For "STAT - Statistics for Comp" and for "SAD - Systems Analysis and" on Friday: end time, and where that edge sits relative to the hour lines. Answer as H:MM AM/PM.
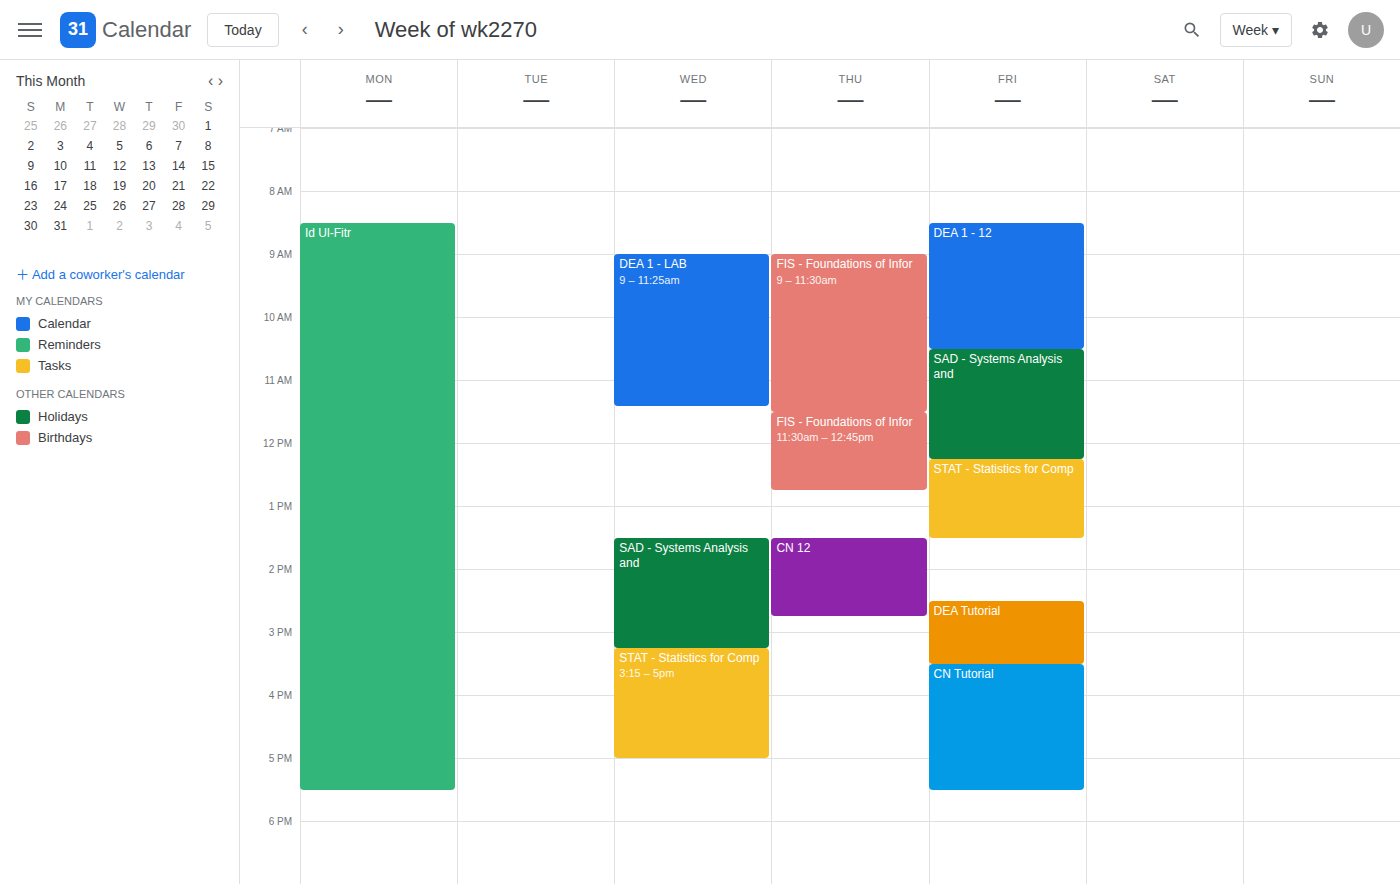
"STAT - Statistics for Comp": 1:30 PM, halfway between the 1 PM and 2 PM lines. "SAD - Systems Analysis and": 12:15 PM, neither: a quarter of the way from the 12 PM line to the 1 PM line.